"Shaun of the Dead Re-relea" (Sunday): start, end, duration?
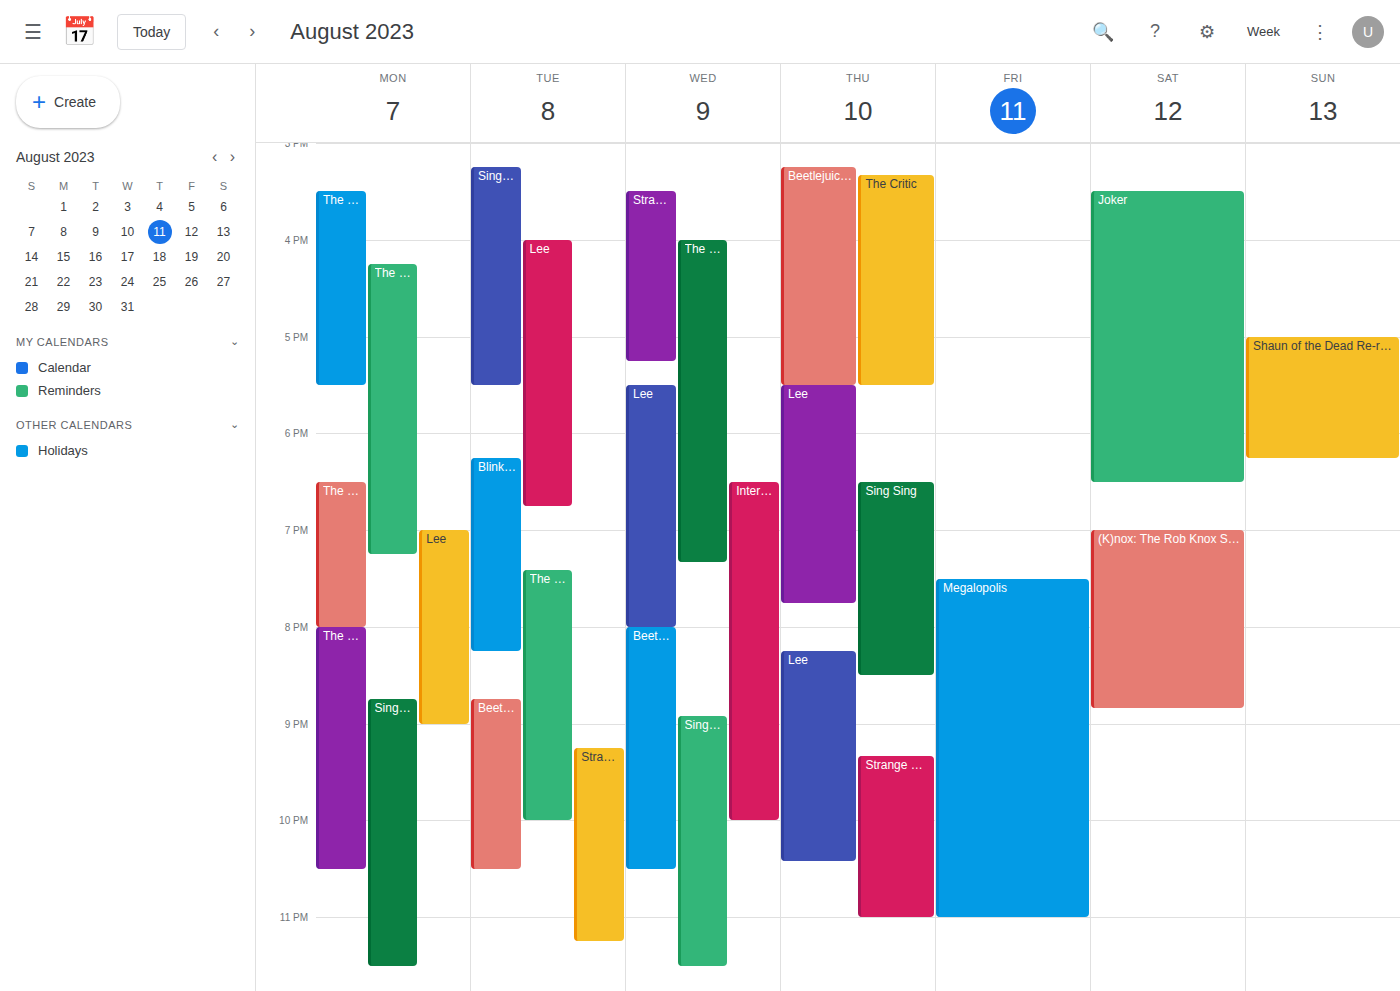
5:00 PM to 6:15 PM, 1 hour 15 minutes